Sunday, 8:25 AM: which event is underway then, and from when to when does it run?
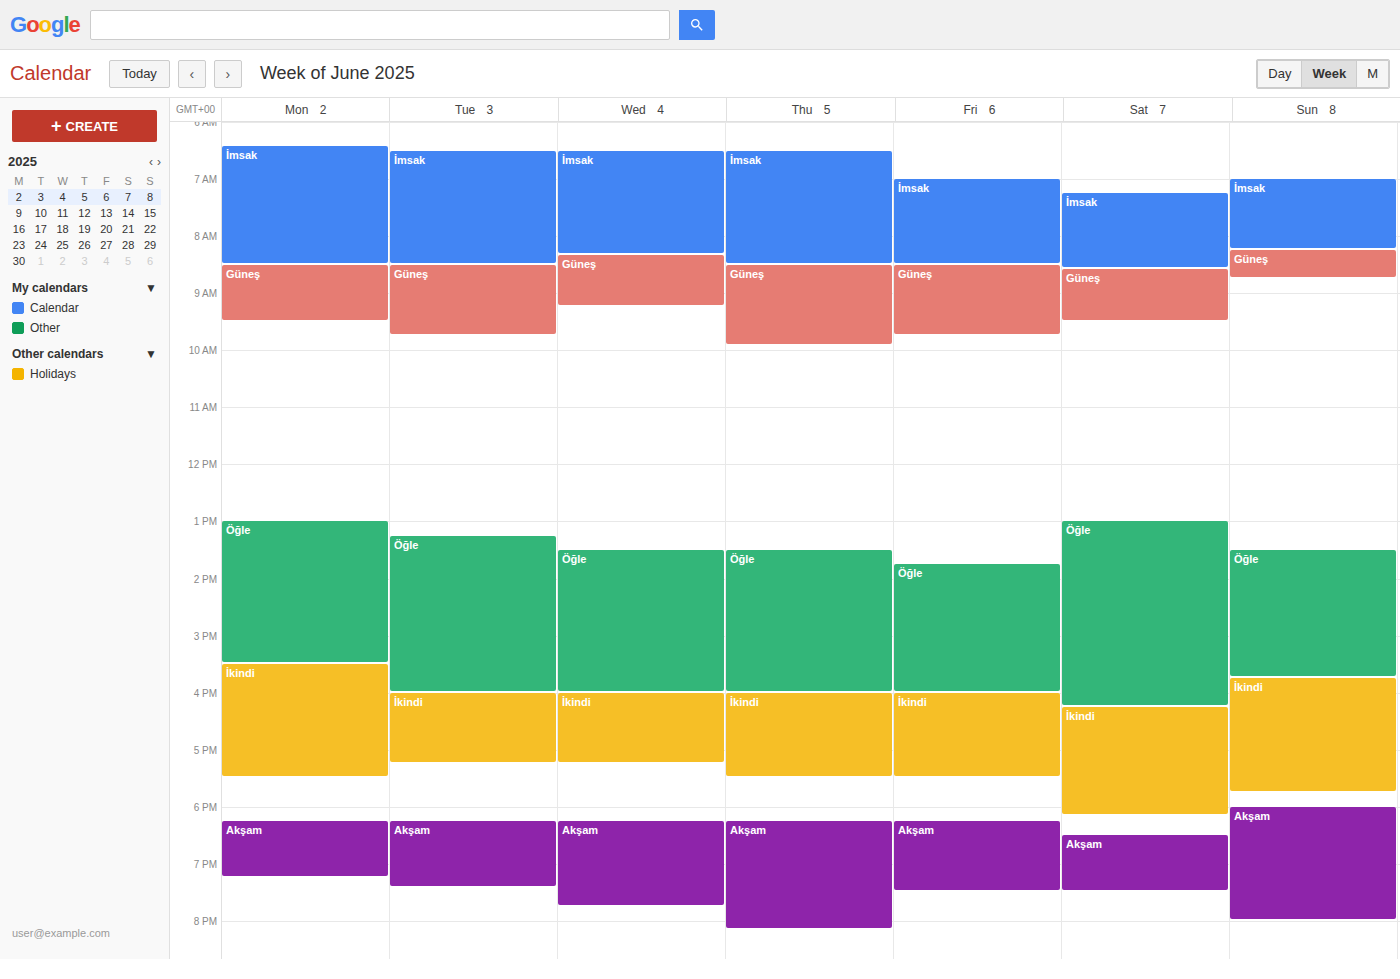
"Güneş", 8:15 AM to 8:45 AM